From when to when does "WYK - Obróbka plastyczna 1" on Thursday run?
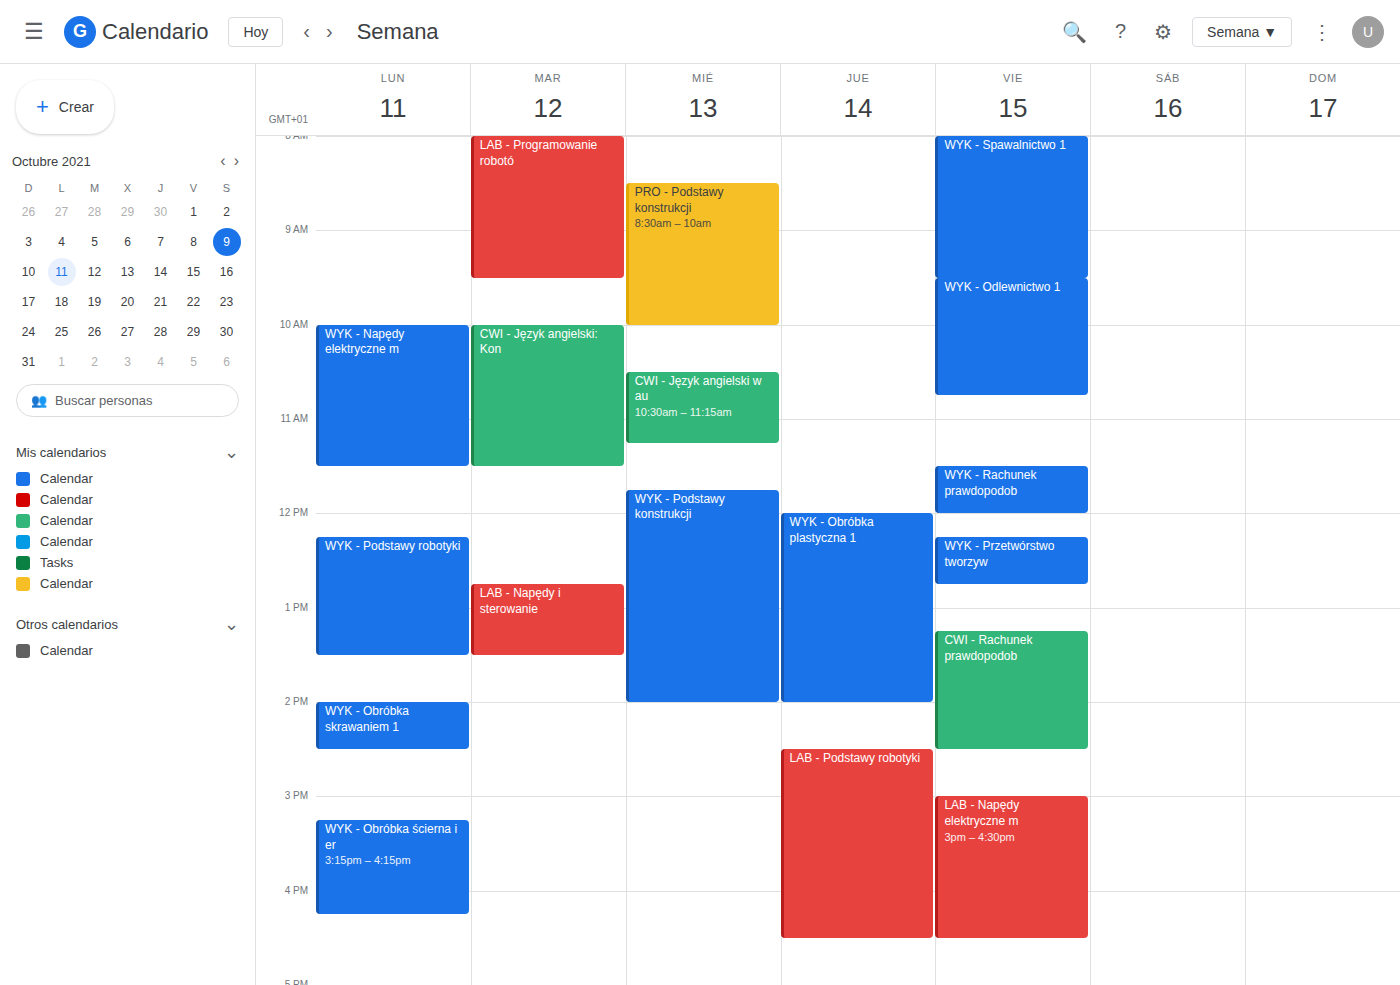
12:00 to 14:00